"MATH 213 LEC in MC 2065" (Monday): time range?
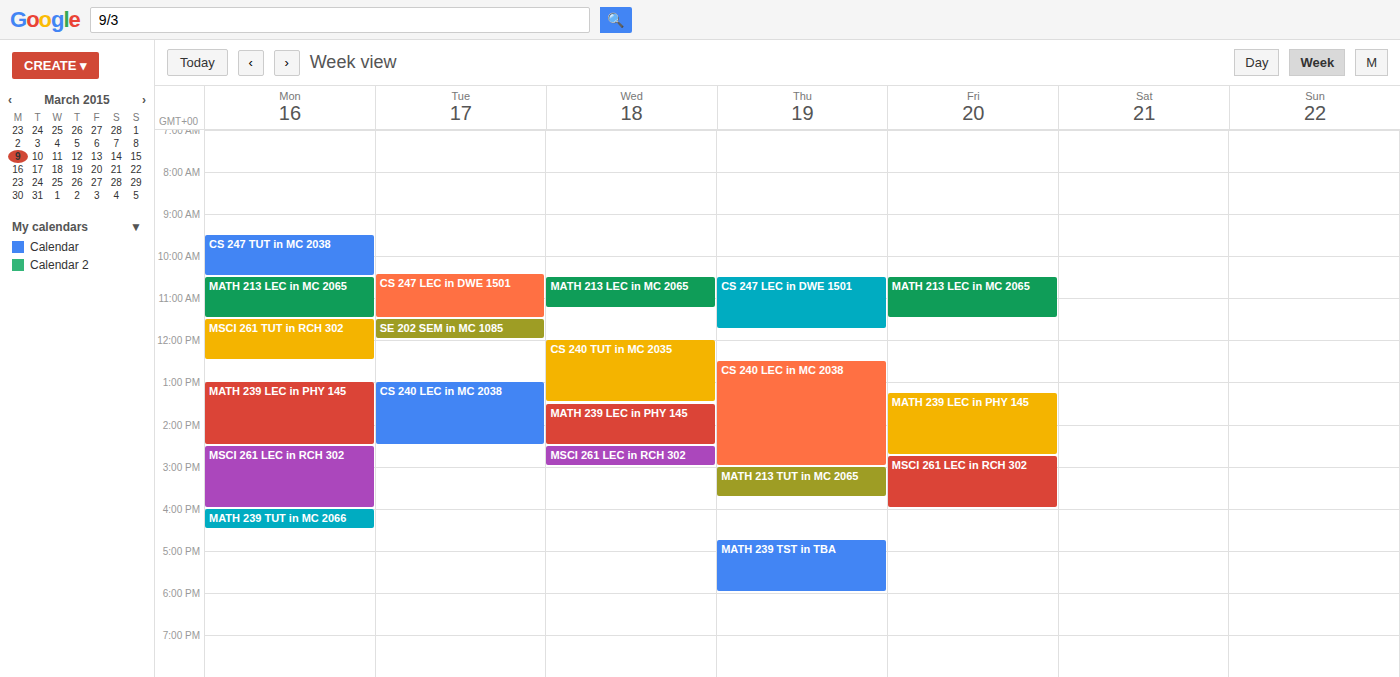
10:30 AM to 11:30 AM